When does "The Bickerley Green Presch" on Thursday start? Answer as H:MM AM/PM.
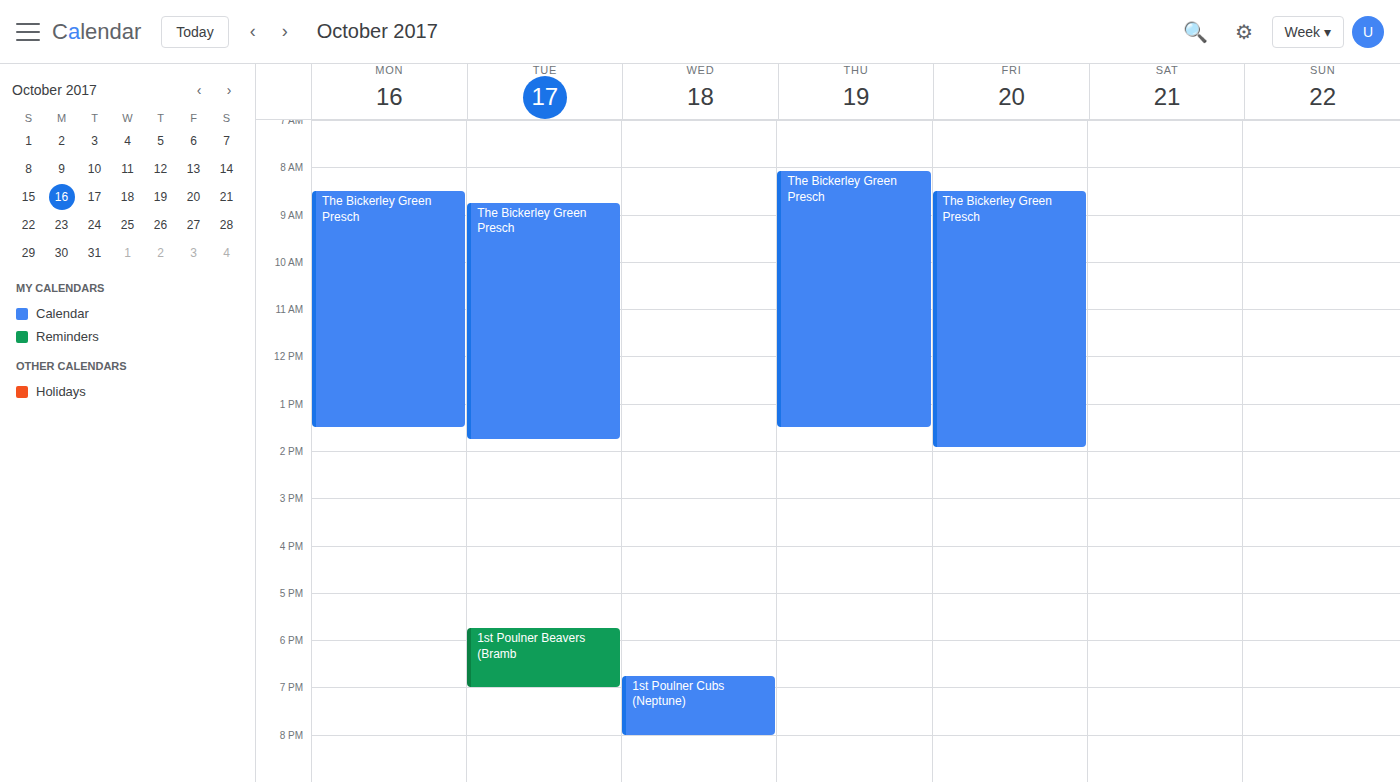
8:05 AM